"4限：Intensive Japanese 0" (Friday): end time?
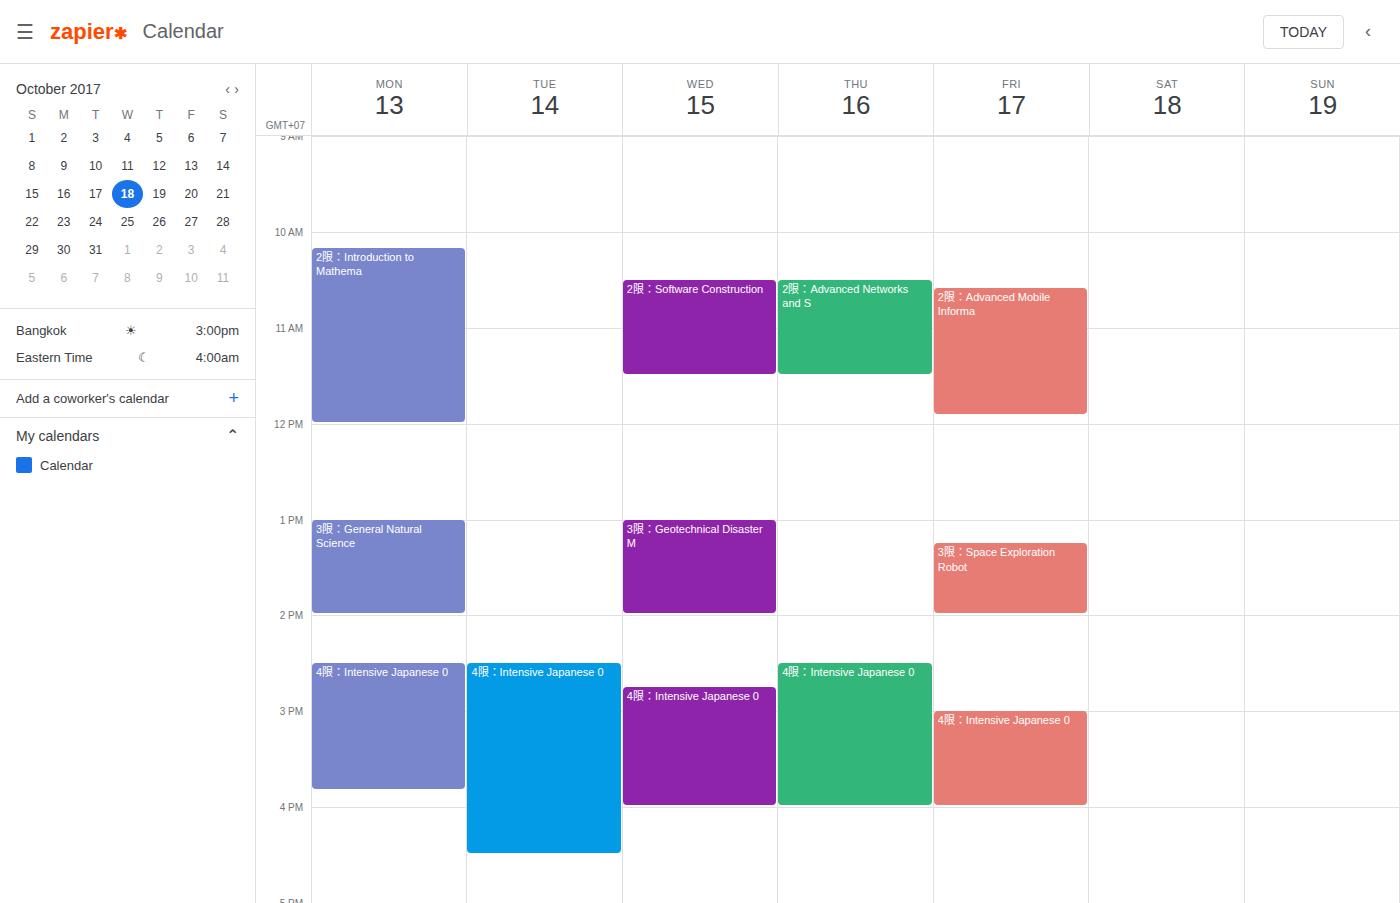
4:00 PM